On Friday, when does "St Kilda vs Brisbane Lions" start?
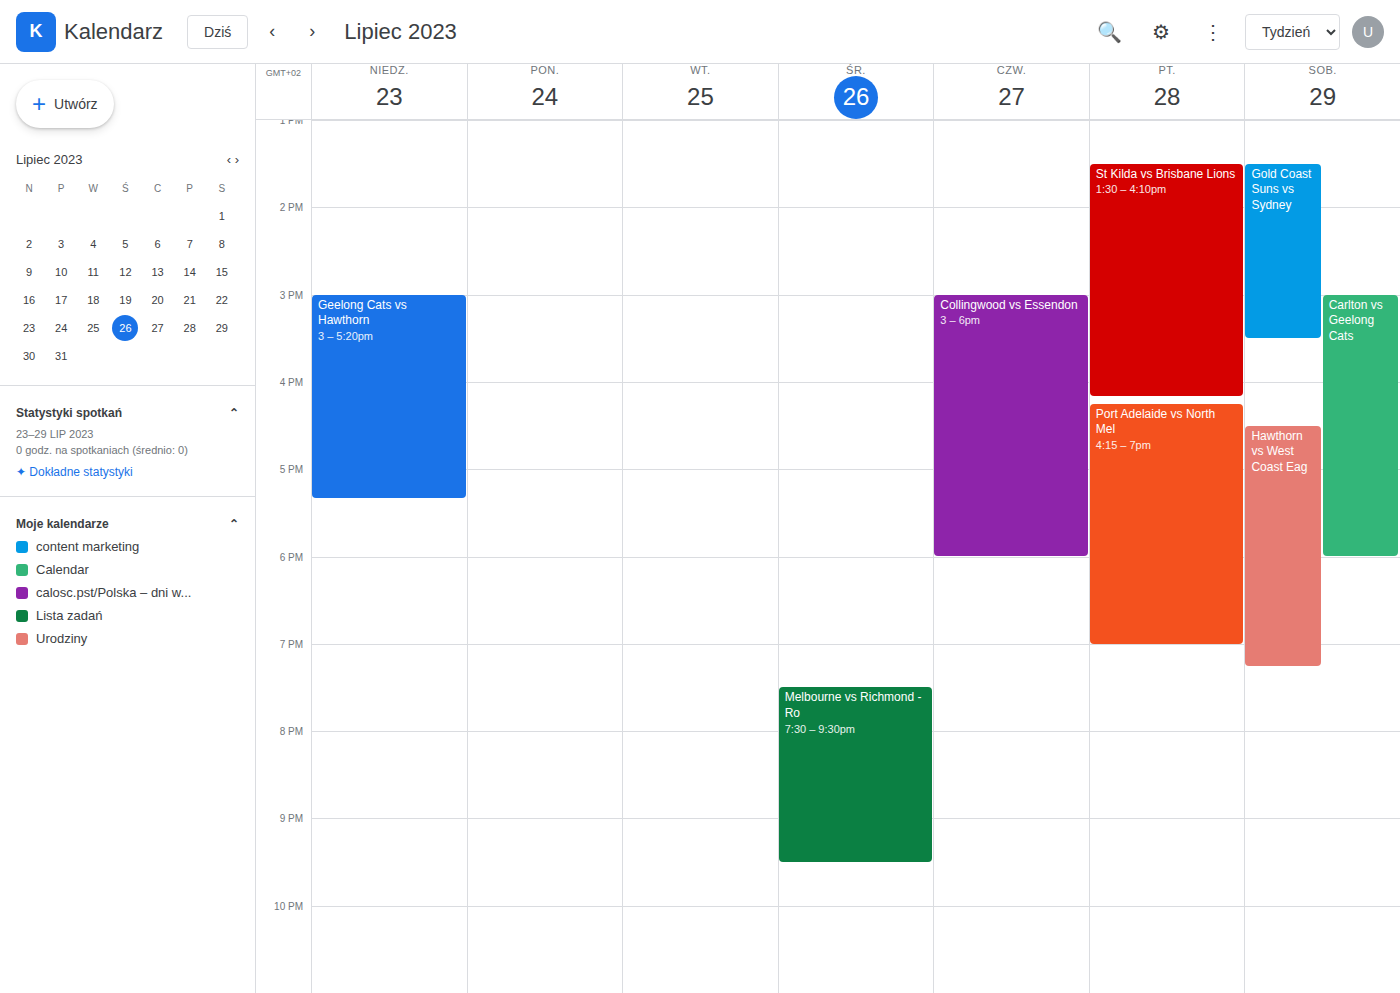
13:30